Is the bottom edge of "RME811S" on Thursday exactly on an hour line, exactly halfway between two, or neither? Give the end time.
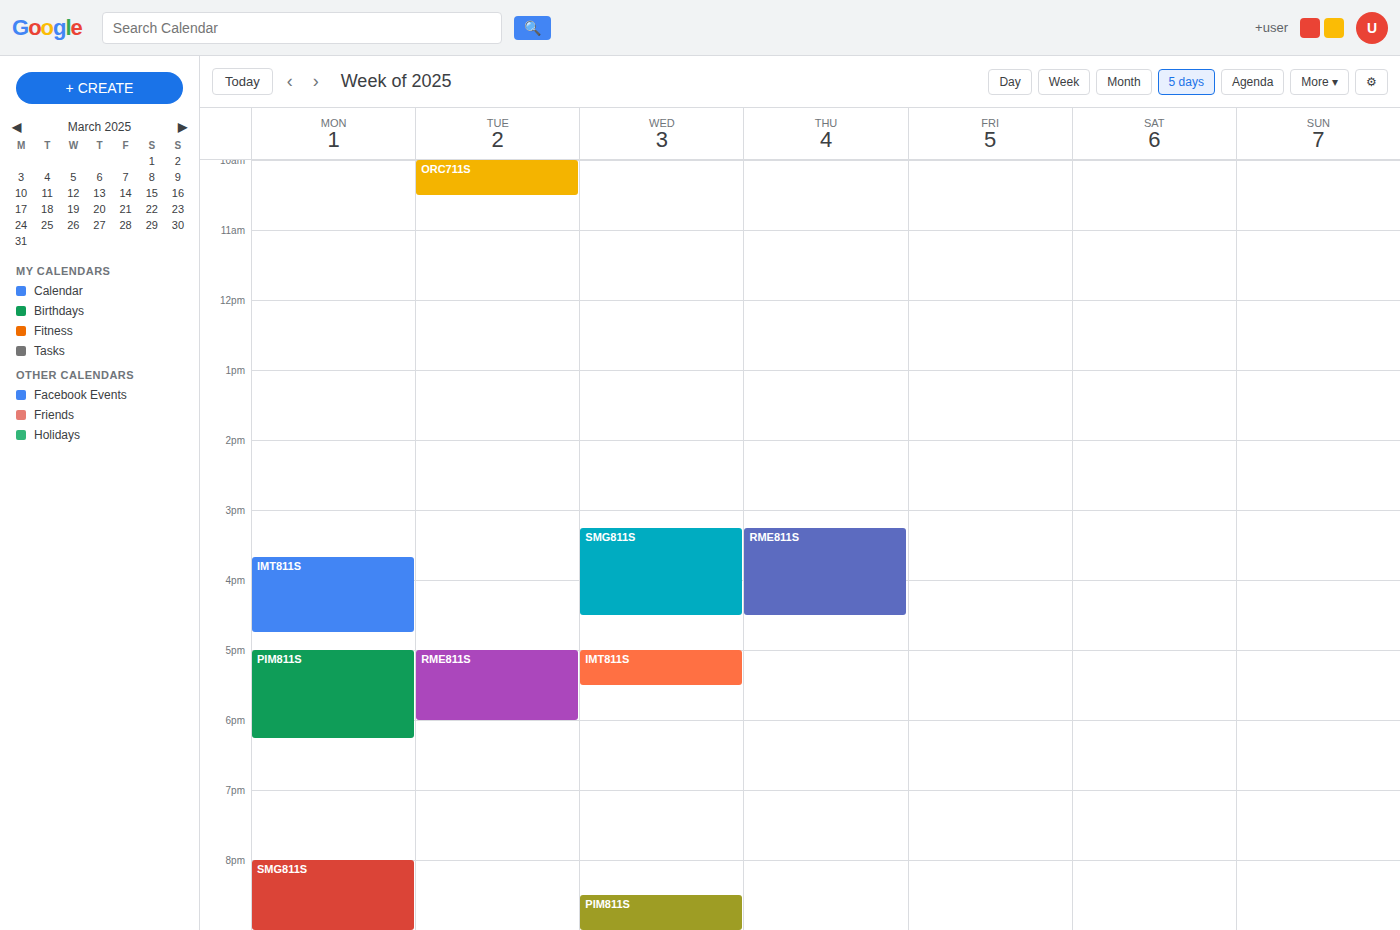
4:30 PM -- halfway between the 4 PM and 5 PM lines.